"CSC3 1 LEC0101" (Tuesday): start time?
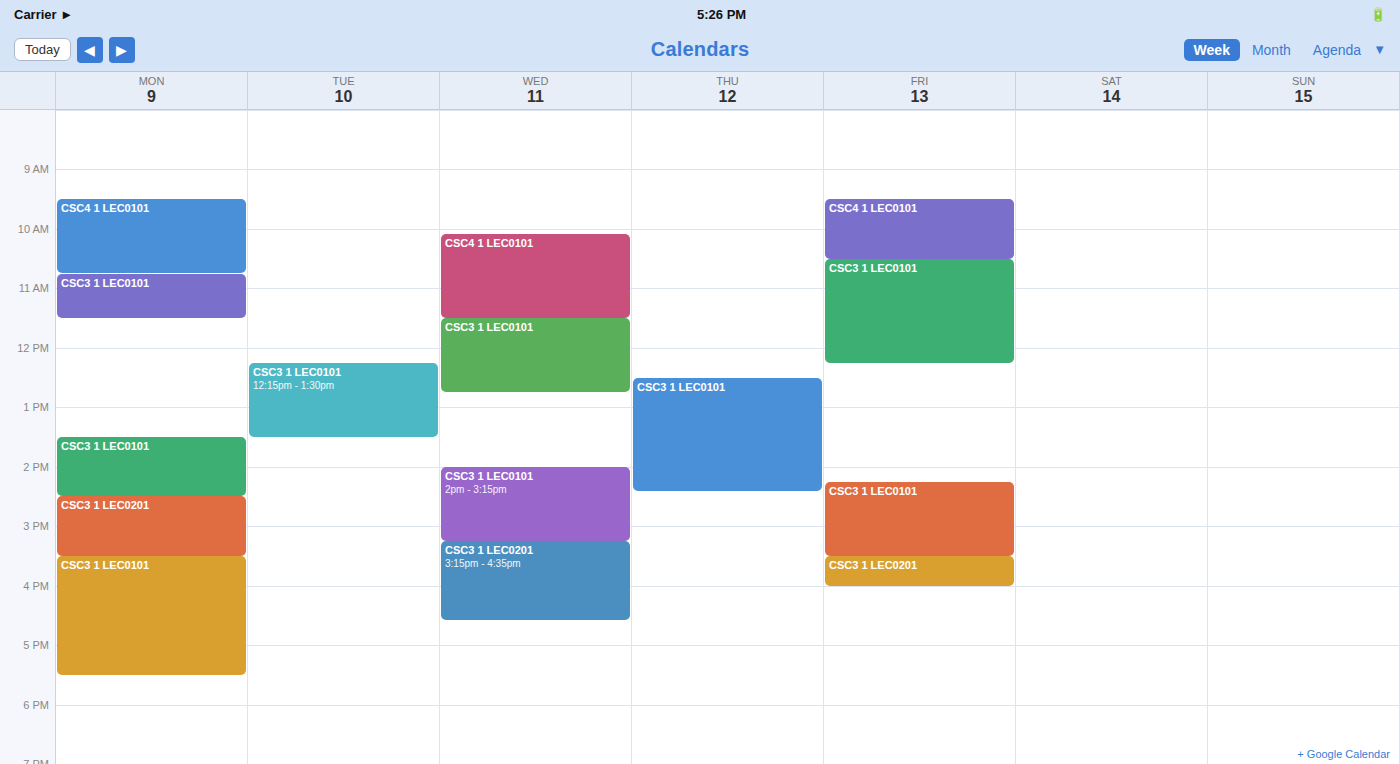
12:15 PM